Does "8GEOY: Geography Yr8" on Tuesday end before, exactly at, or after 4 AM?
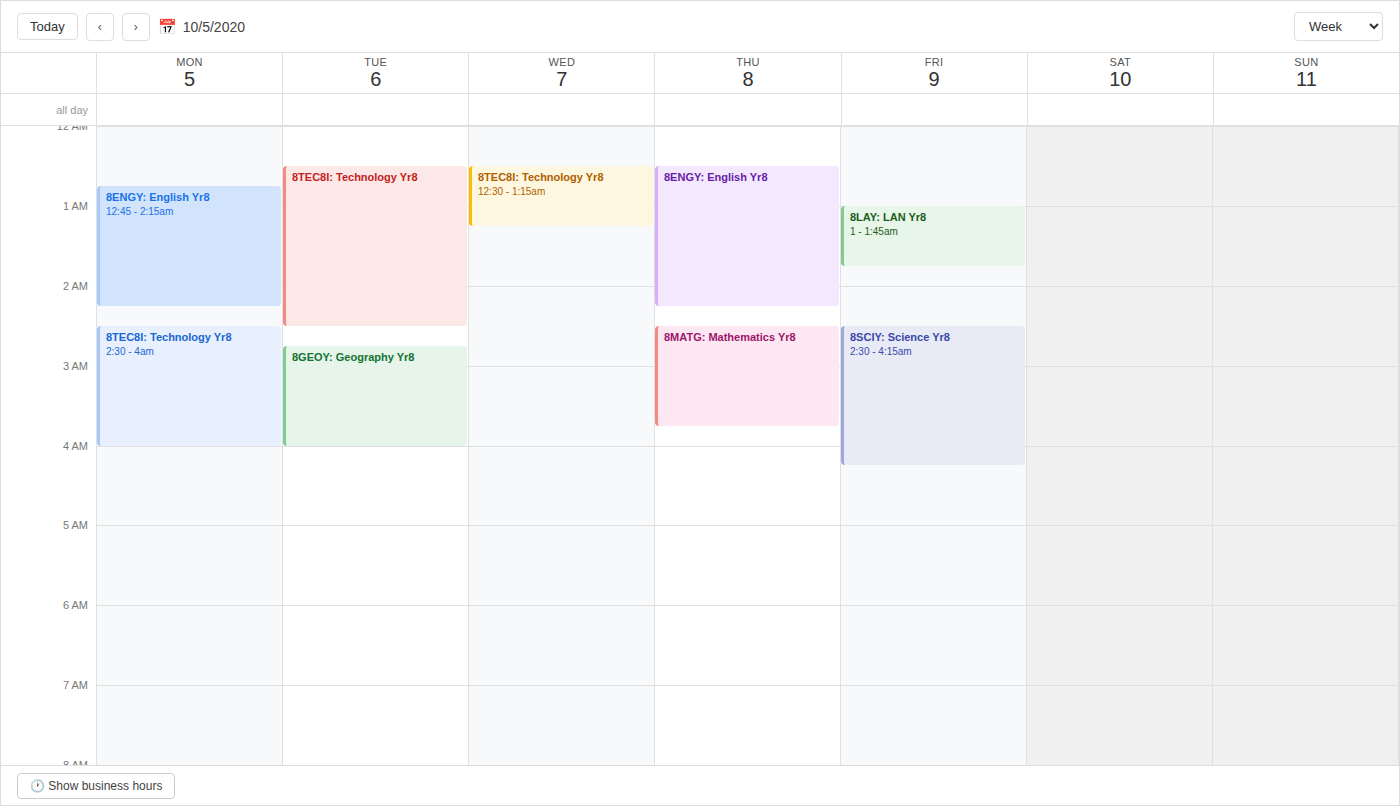
4:00 AM -- exactly at 4 AM, on the 4 AM line.